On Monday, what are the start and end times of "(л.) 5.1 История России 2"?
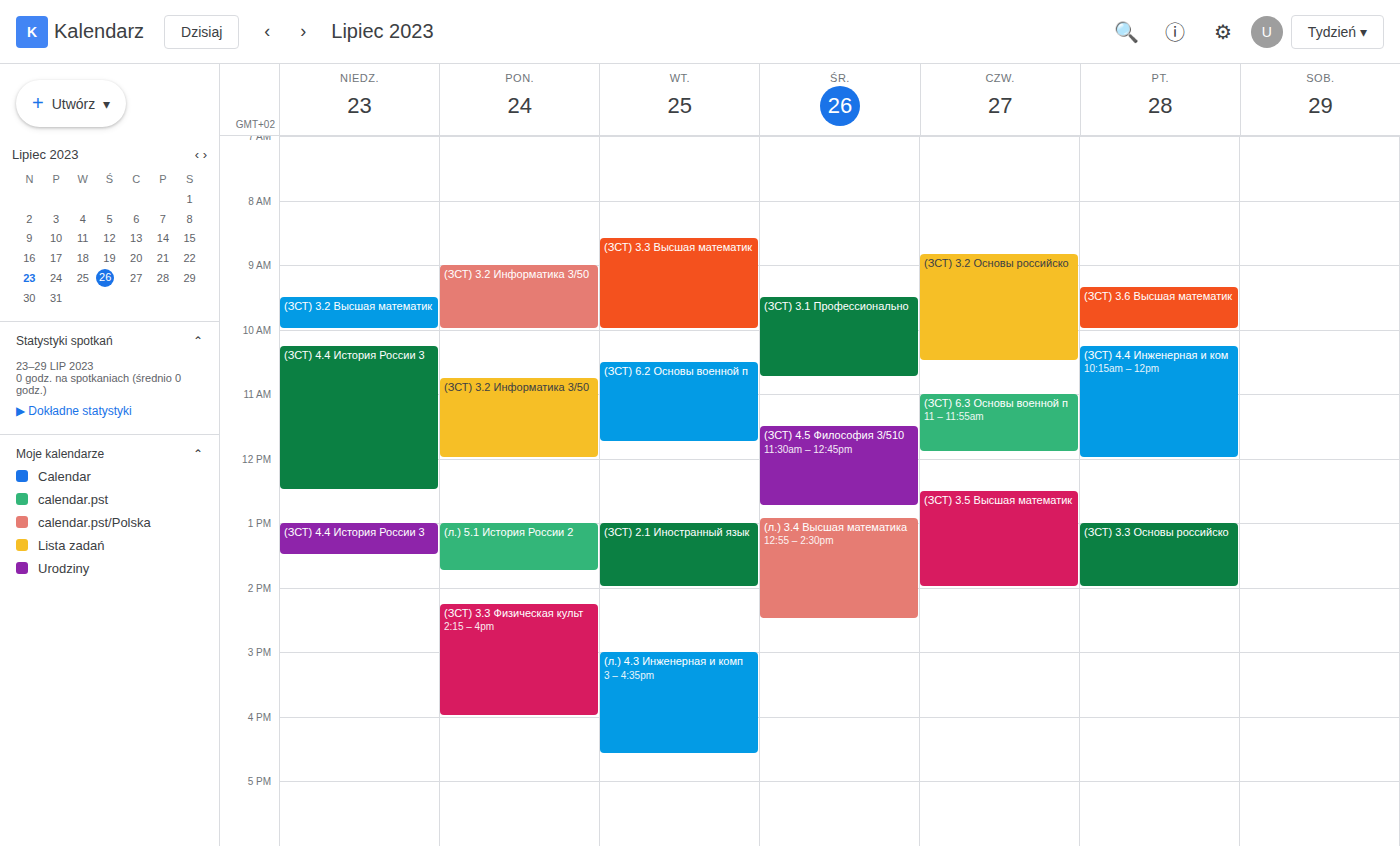
1:00 PM to 1:45 PM